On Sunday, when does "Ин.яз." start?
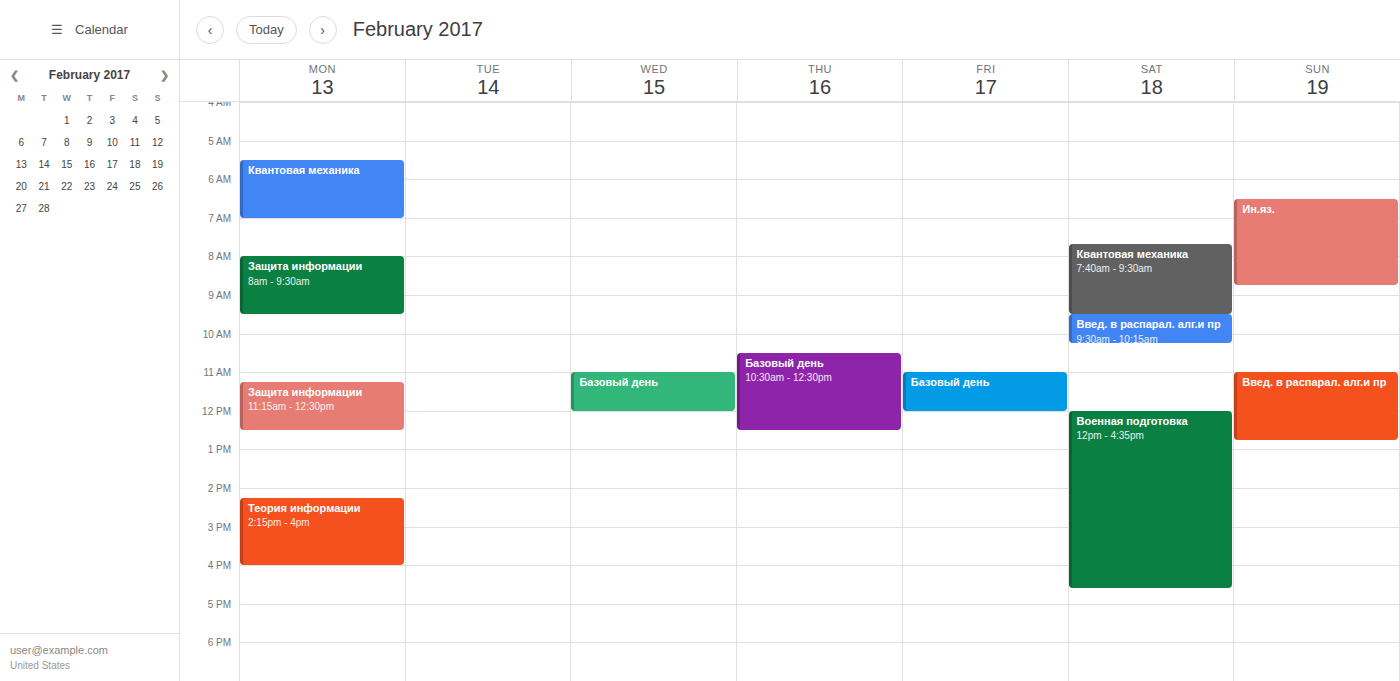
6:30 AM